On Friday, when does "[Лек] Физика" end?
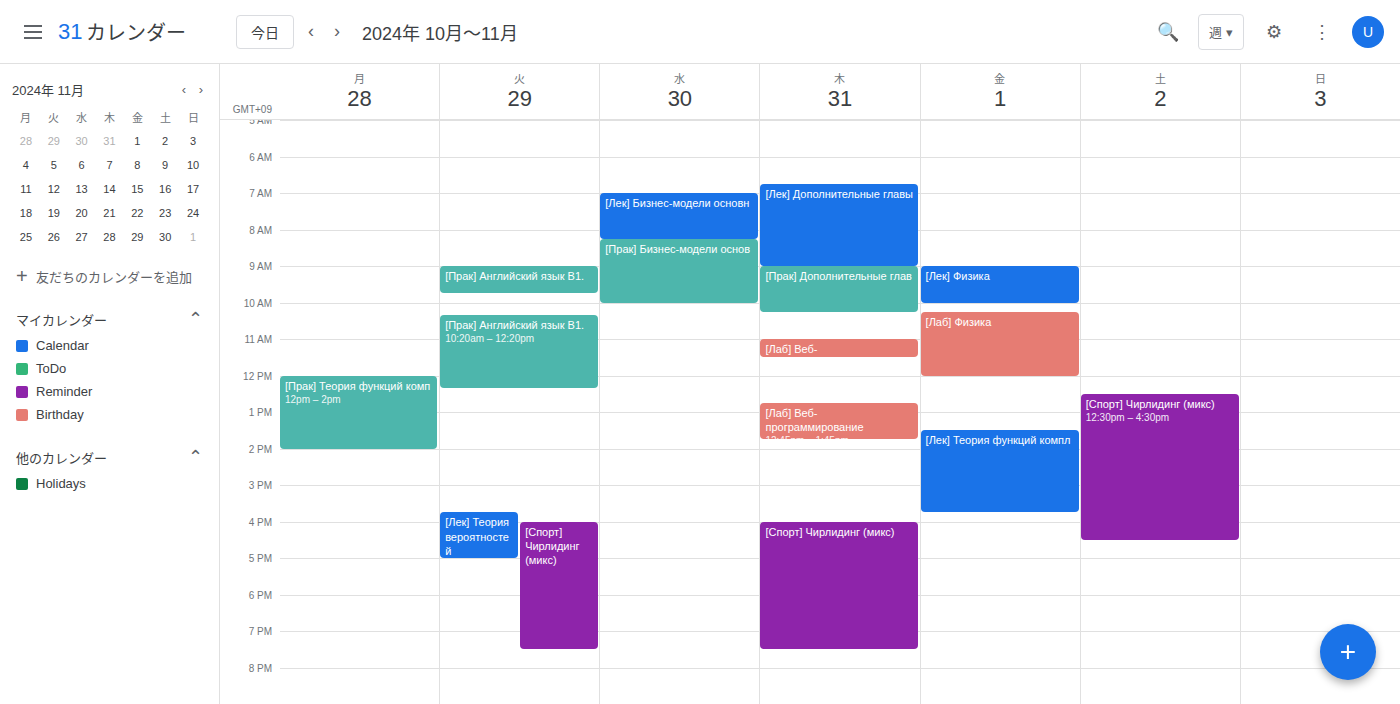
10:00 AM